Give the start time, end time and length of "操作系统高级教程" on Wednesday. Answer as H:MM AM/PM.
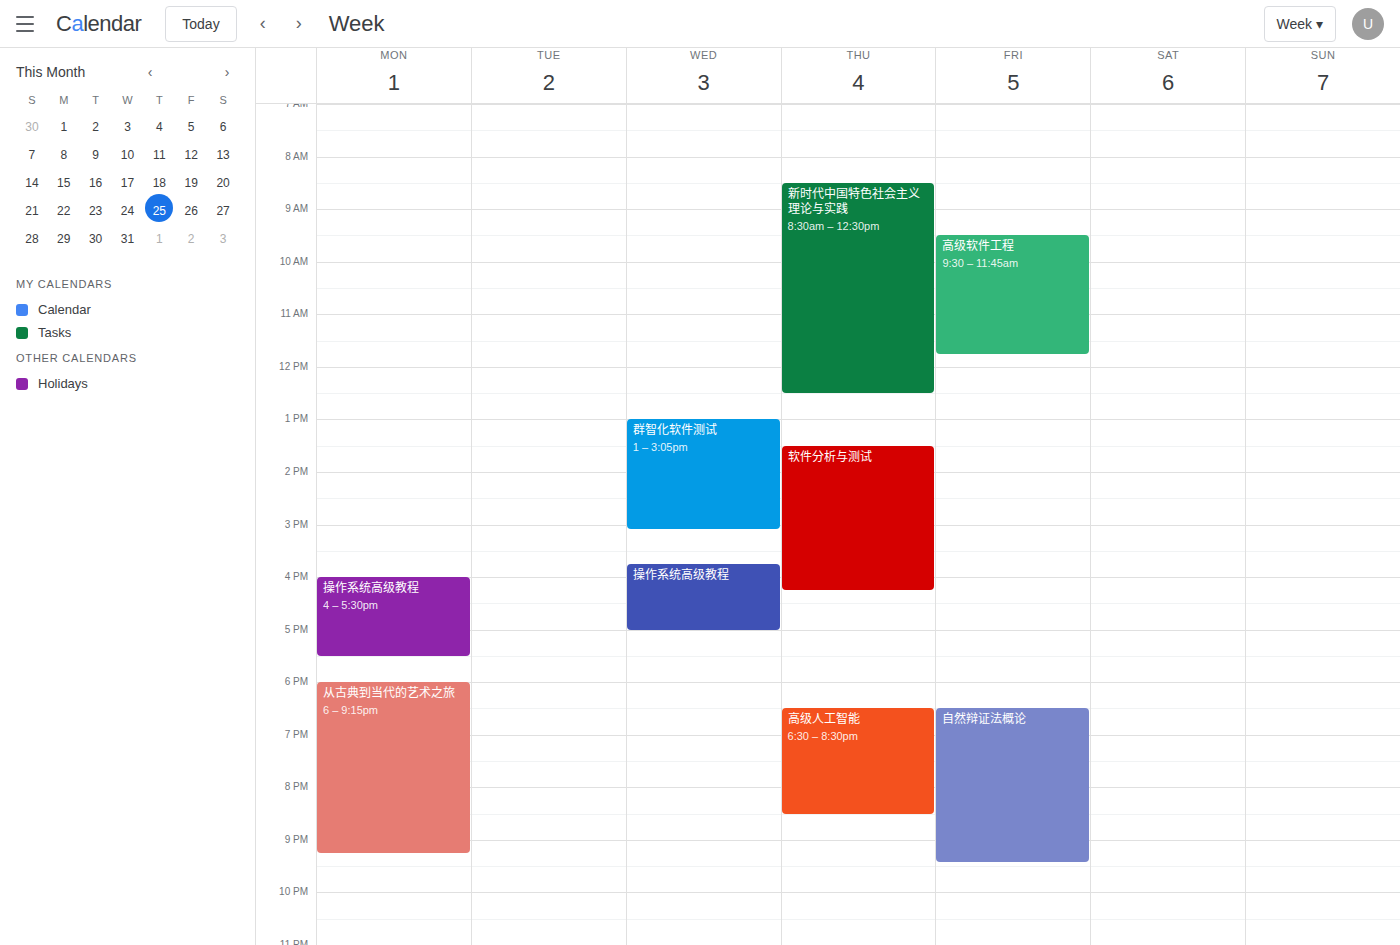
3:45 PM to 5:00 PM, 1 hour 15 minutes